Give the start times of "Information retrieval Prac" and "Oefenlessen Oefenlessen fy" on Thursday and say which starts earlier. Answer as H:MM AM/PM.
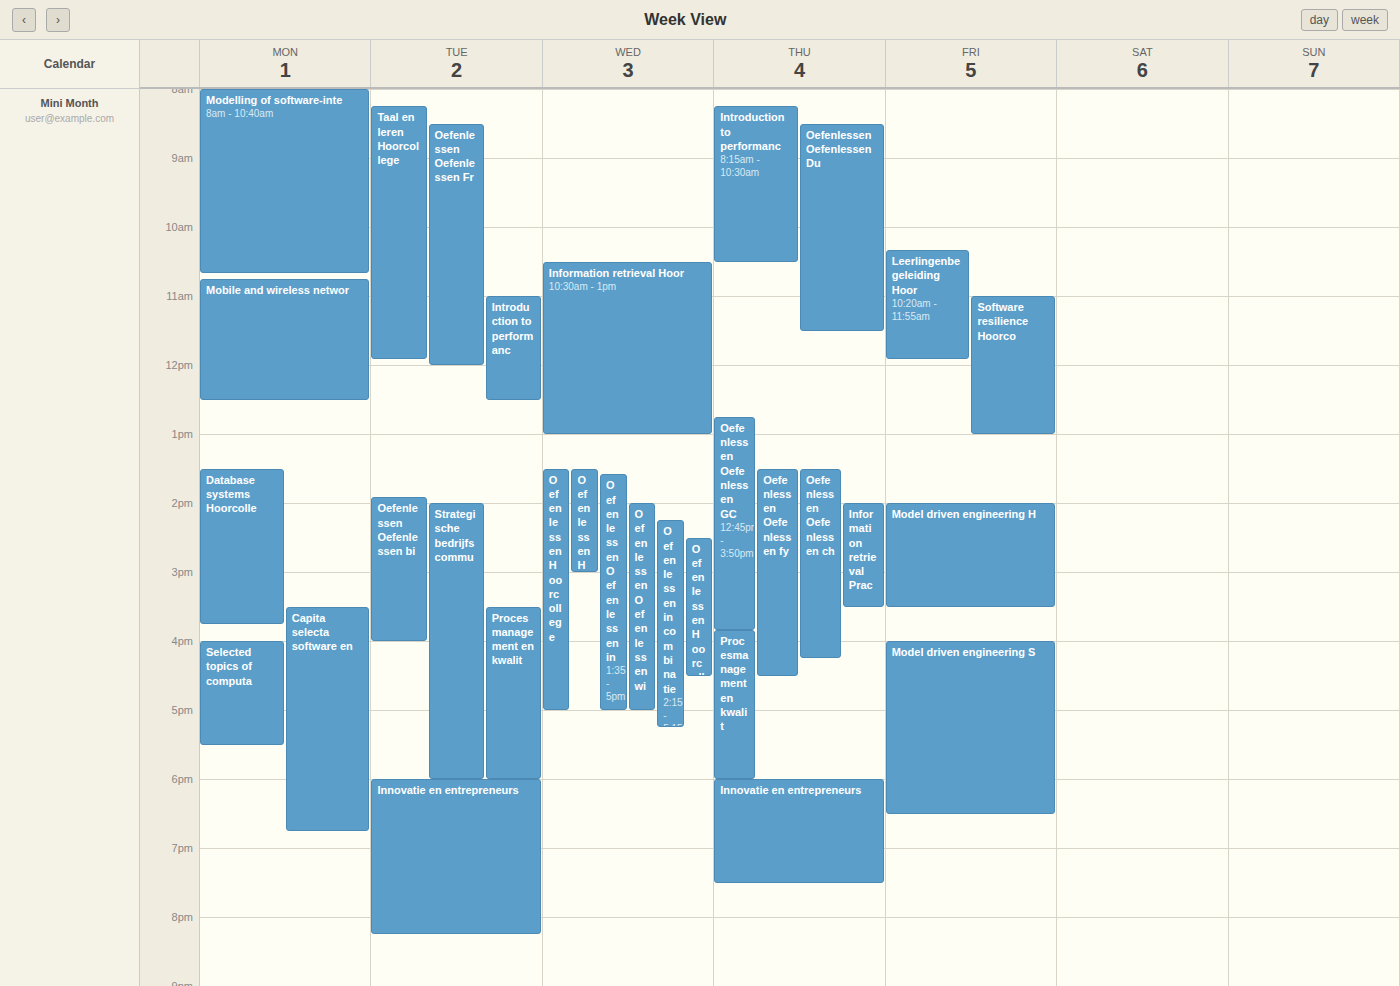
"Oefenlessen Oefenlessen fy" 1:30 PM; "Information retrieval Prac" 2:00 PM.